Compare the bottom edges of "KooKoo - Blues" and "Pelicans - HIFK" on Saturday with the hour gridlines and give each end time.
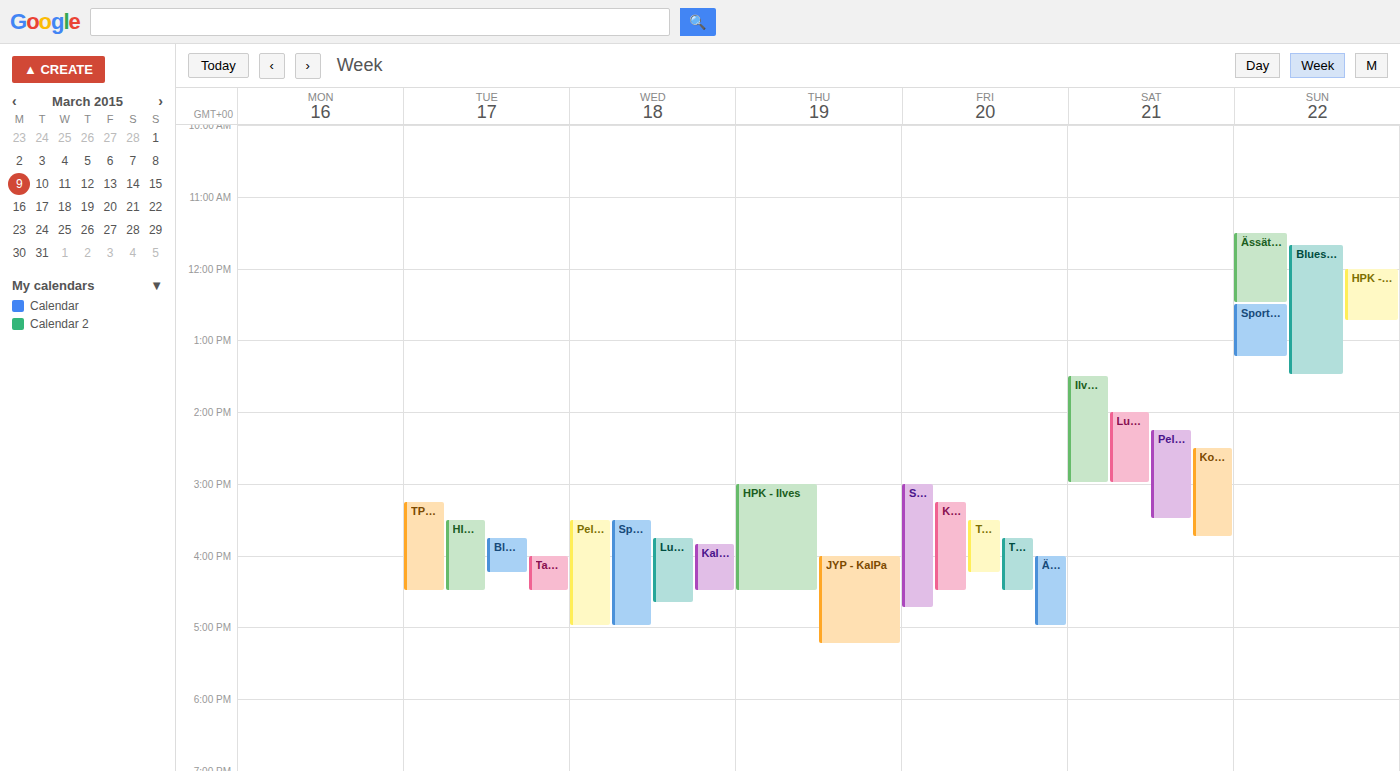
"KooKoo - Blues": 3:45 PM, neither: three quarters of the way from the 3 PM line to the 4 PM line. "Pelicans - HIFK": 3:30 PM, halfway between the 3 PM and 4 PM lines.